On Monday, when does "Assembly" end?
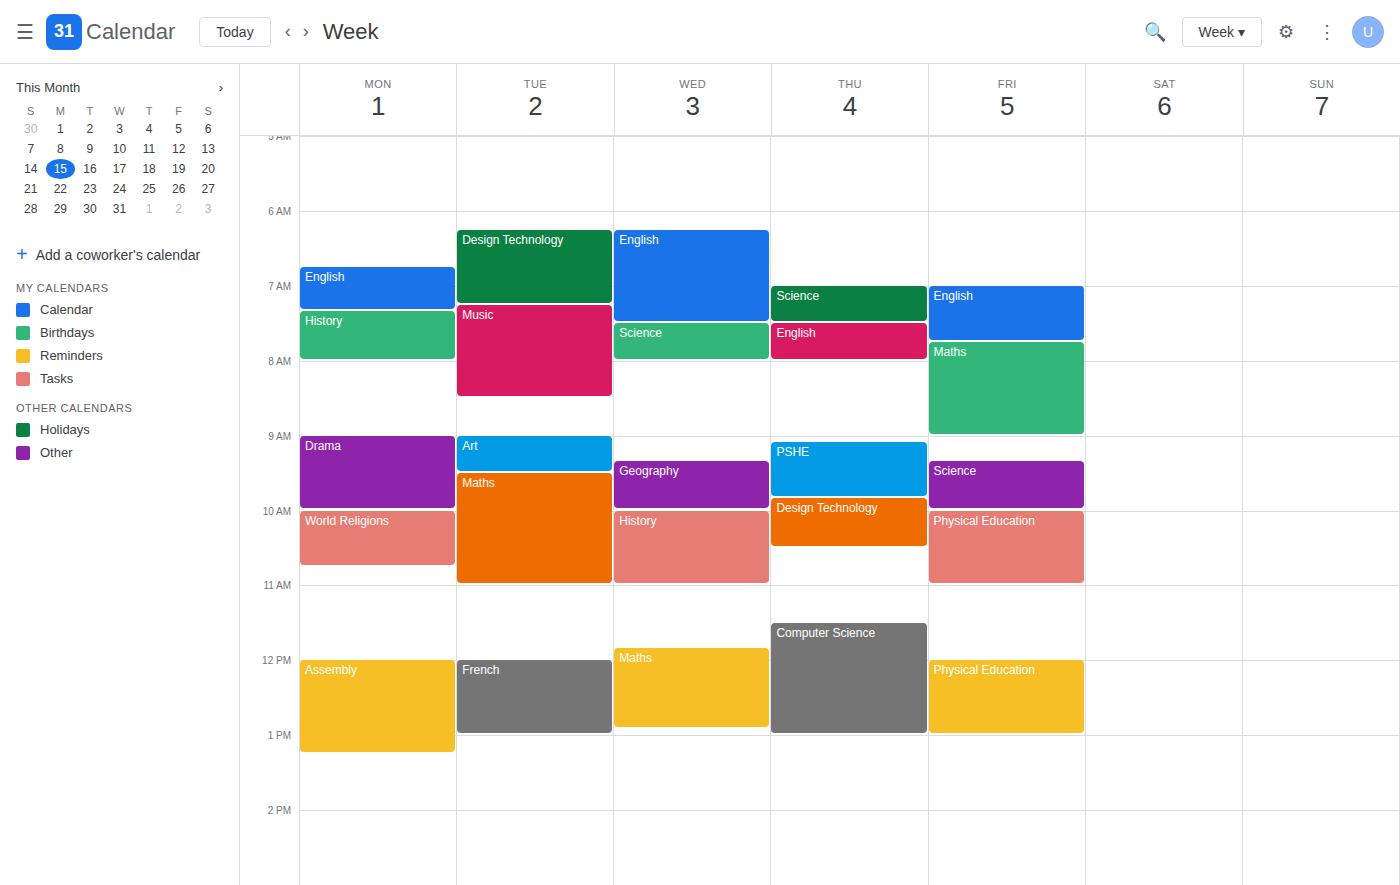
1:15 PM